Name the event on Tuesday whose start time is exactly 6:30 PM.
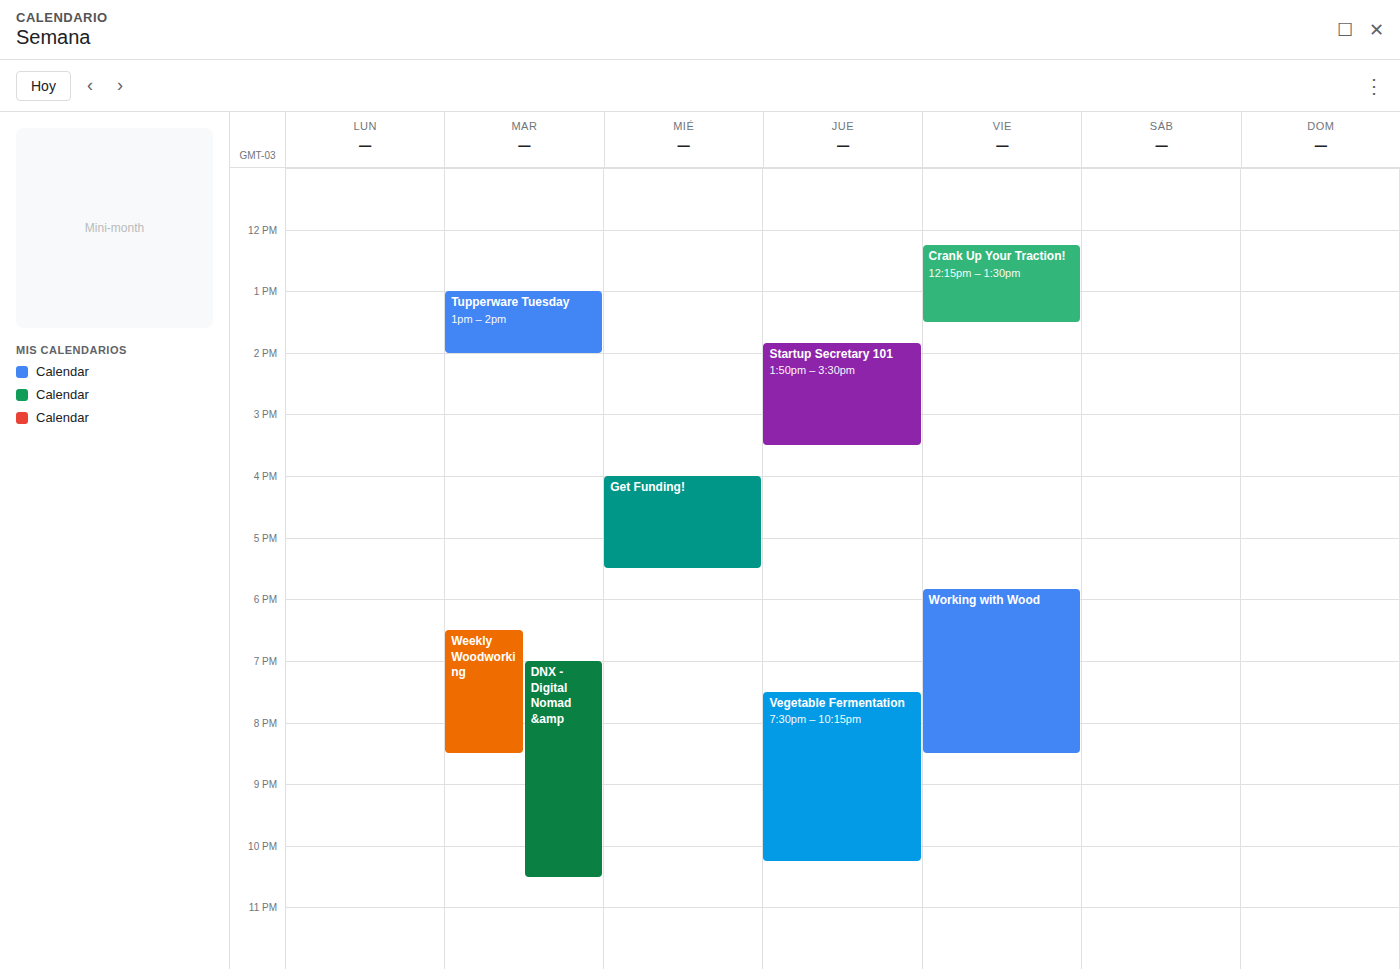
"Weekly Woodworking"